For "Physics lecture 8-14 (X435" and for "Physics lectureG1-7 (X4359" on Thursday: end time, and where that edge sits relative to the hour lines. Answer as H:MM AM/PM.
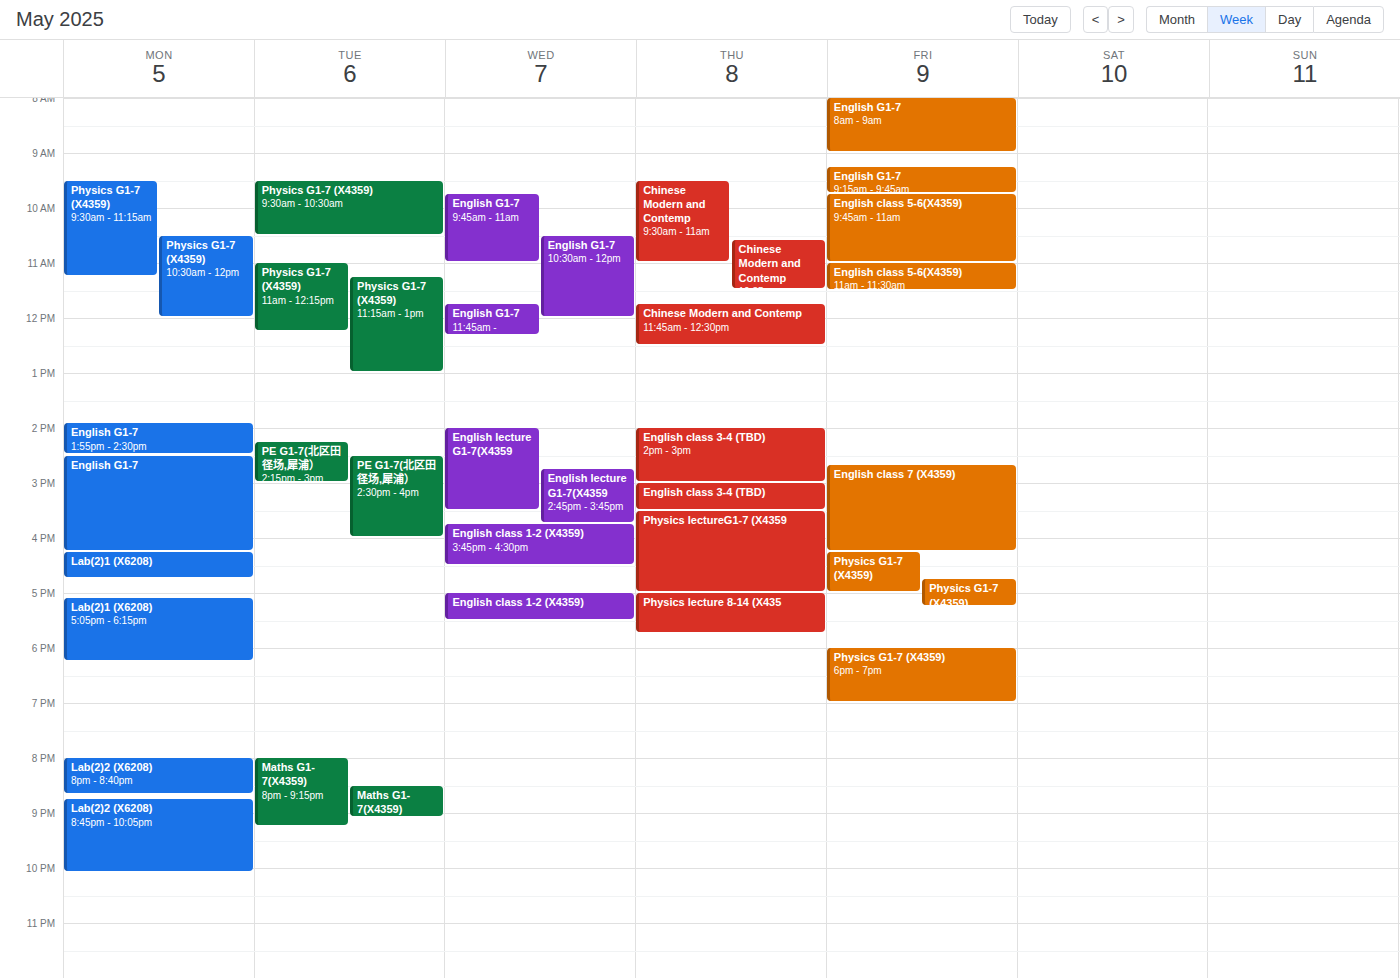
"Physics lecture 8-14 (X435": 5:45 PM, neither: three quarters of the way from the 5 PM line to the 6 PM line. "Physics lectureG1-7 (X4359": 5:00 PM, exactly on the 5 PM line.